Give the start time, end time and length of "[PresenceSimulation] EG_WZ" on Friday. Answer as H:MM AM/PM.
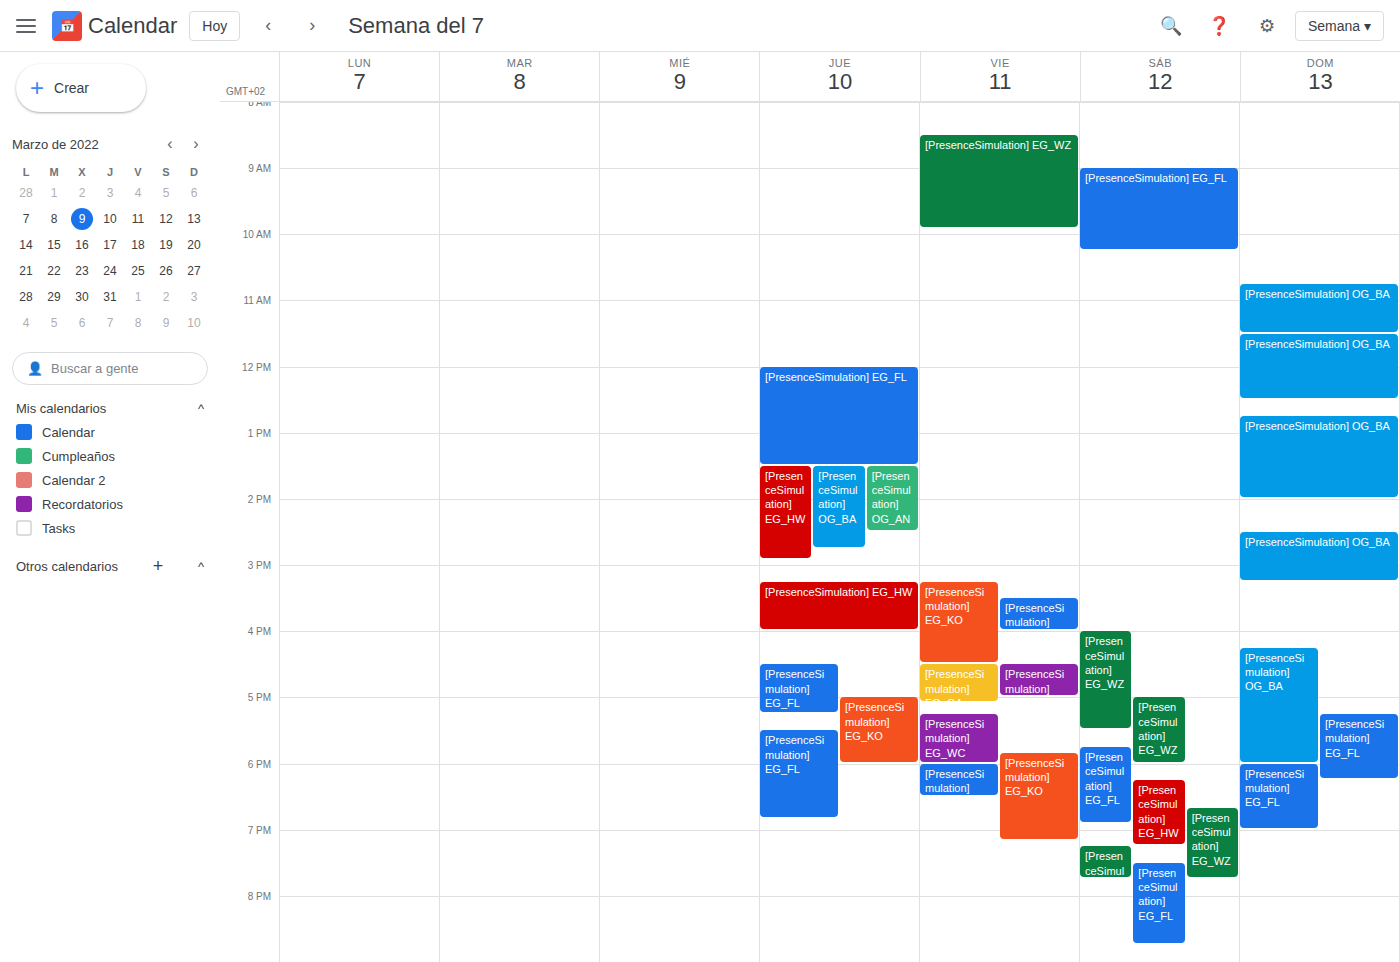
8:30 AM to 9:55 AM, 1 hour 25 minutes